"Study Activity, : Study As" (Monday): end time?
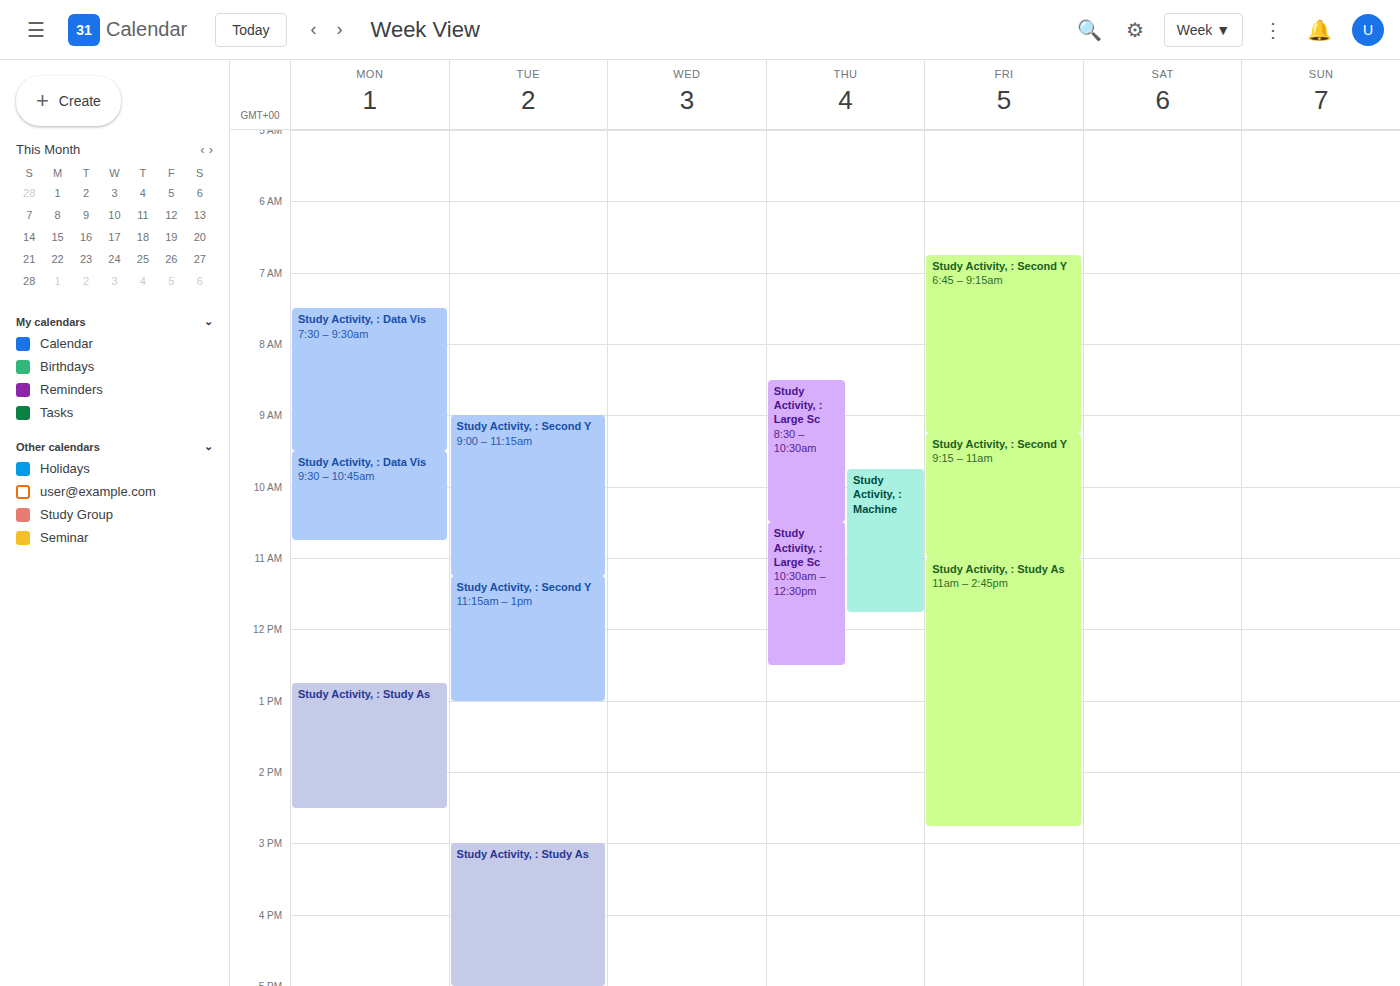
2:30 PM